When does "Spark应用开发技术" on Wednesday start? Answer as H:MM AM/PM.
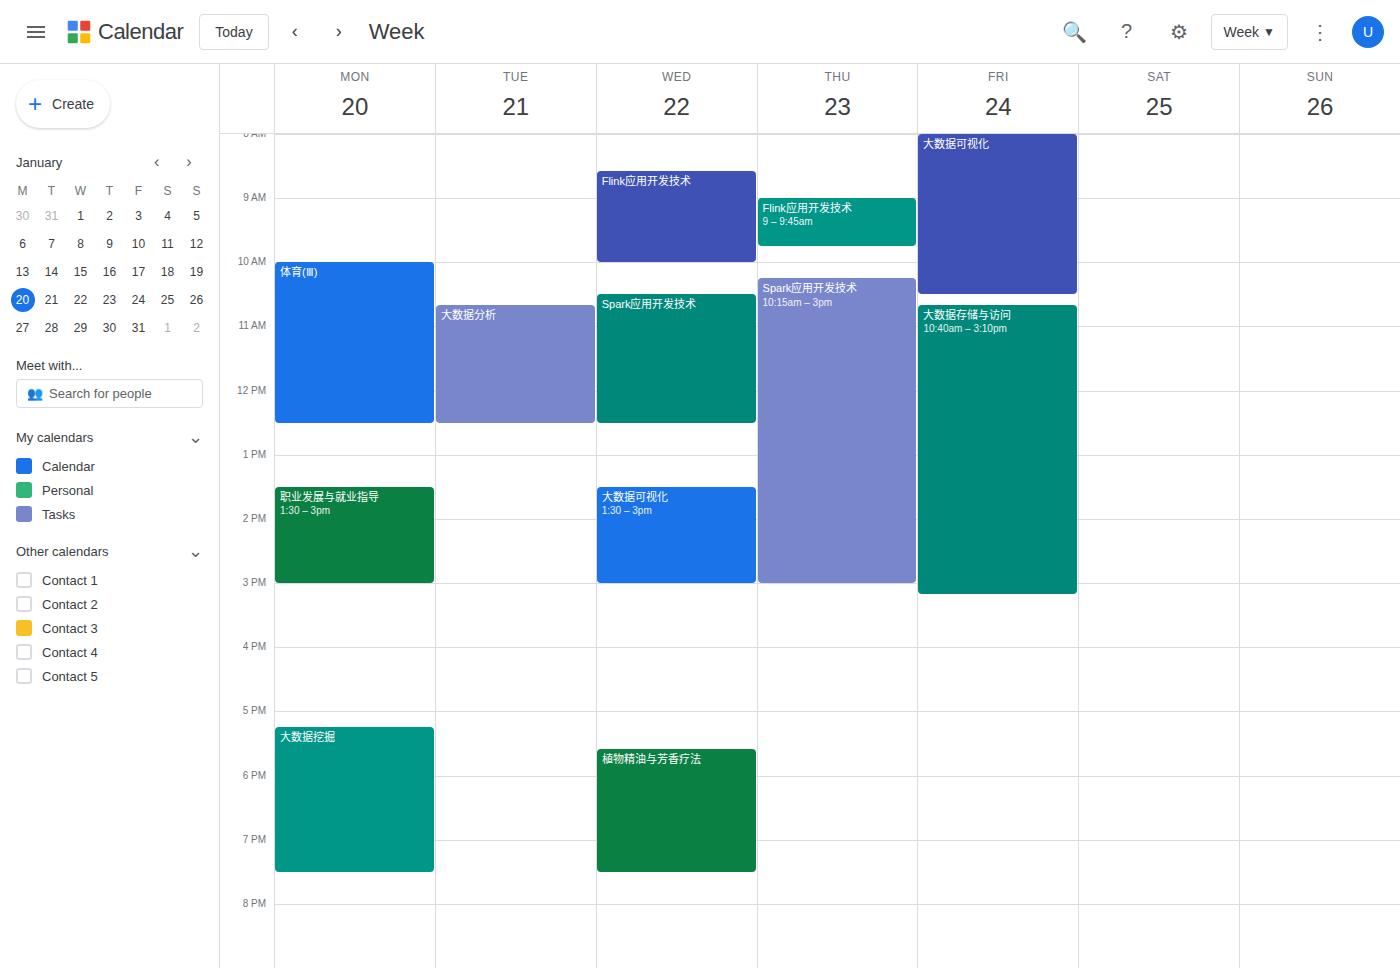
10:30 AM